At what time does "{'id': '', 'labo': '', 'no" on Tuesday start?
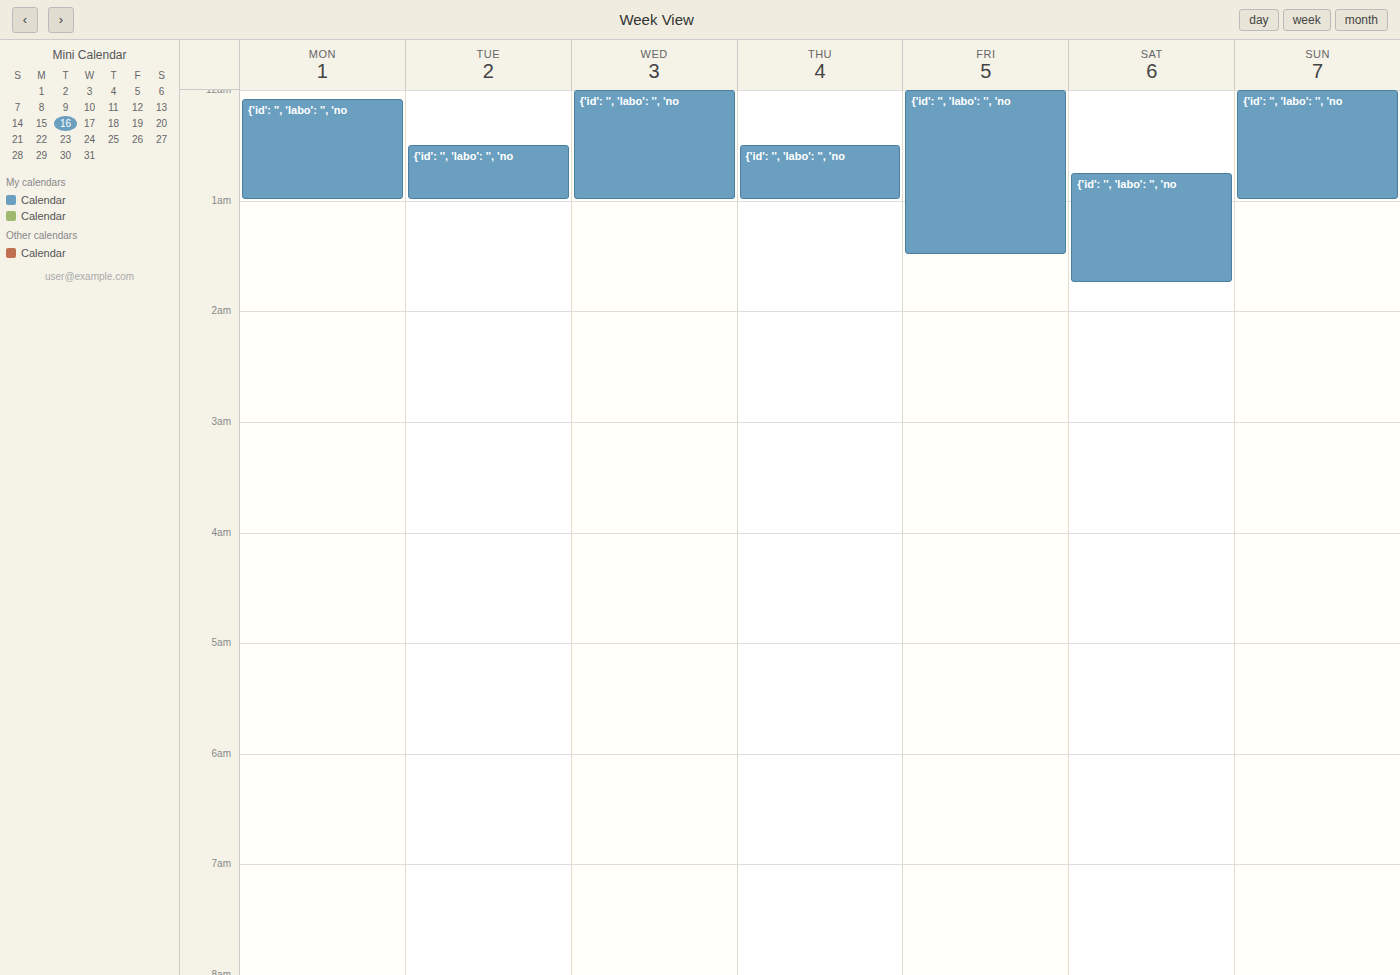
12:30 AM